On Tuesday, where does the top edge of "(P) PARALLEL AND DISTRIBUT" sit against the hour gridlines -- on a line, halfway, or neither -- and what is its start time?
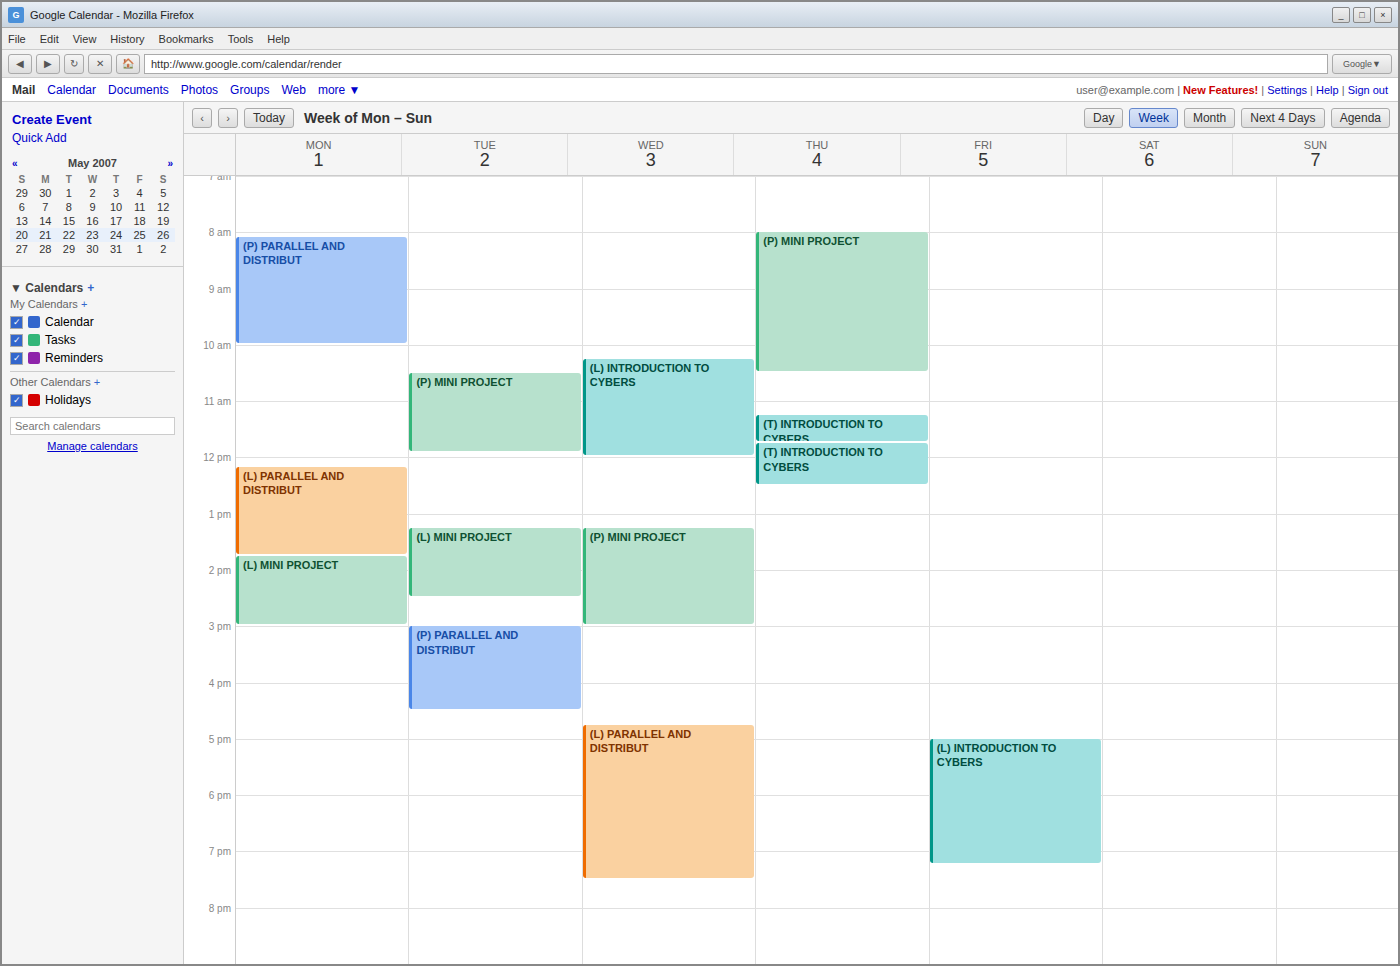
15:00 -- exactly on the 15:00 line.